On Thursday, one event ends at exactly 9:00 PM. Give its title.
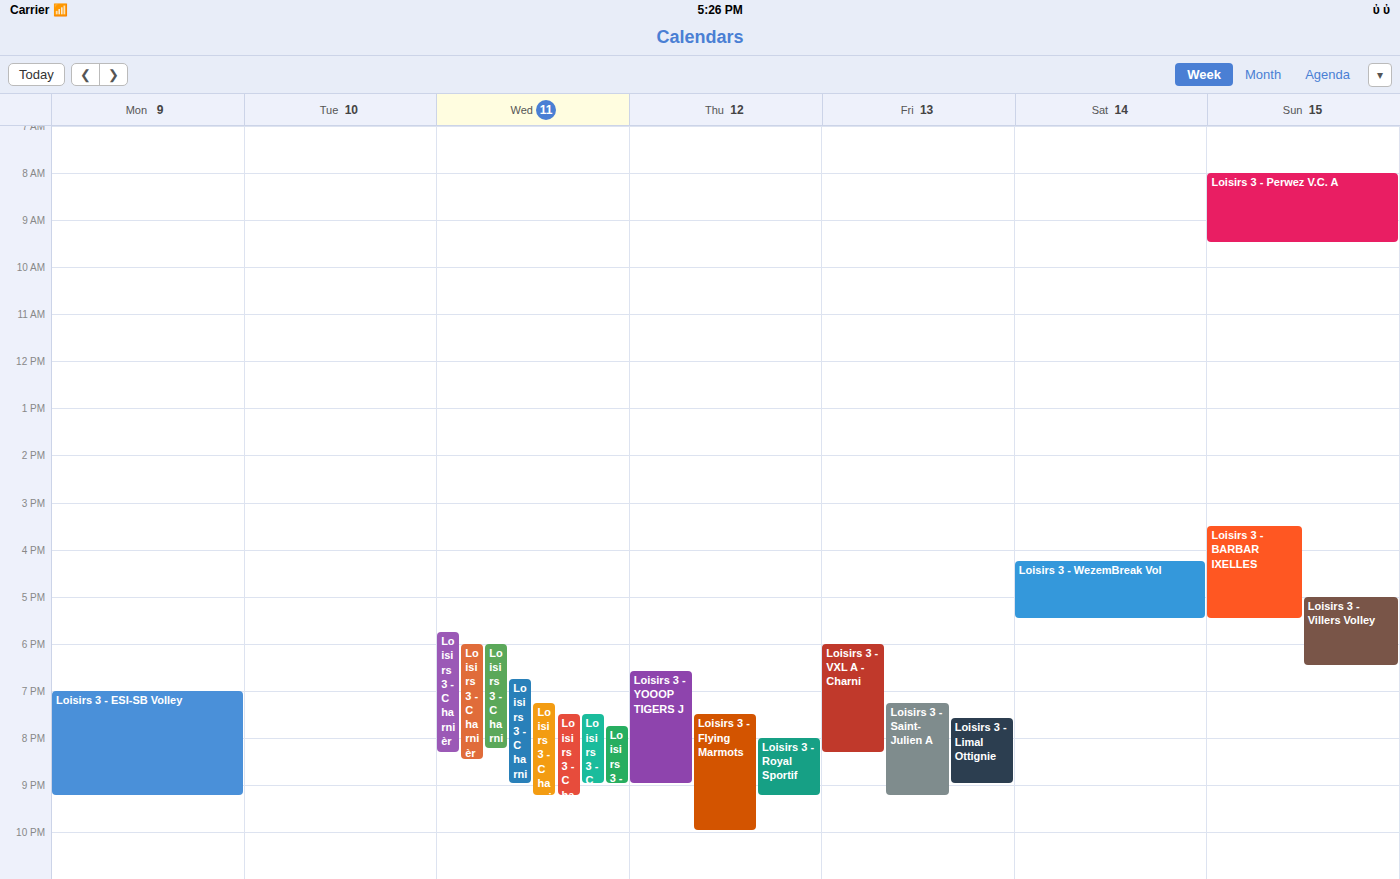
"Loisirs 3 - YOOOP TIGERS J"